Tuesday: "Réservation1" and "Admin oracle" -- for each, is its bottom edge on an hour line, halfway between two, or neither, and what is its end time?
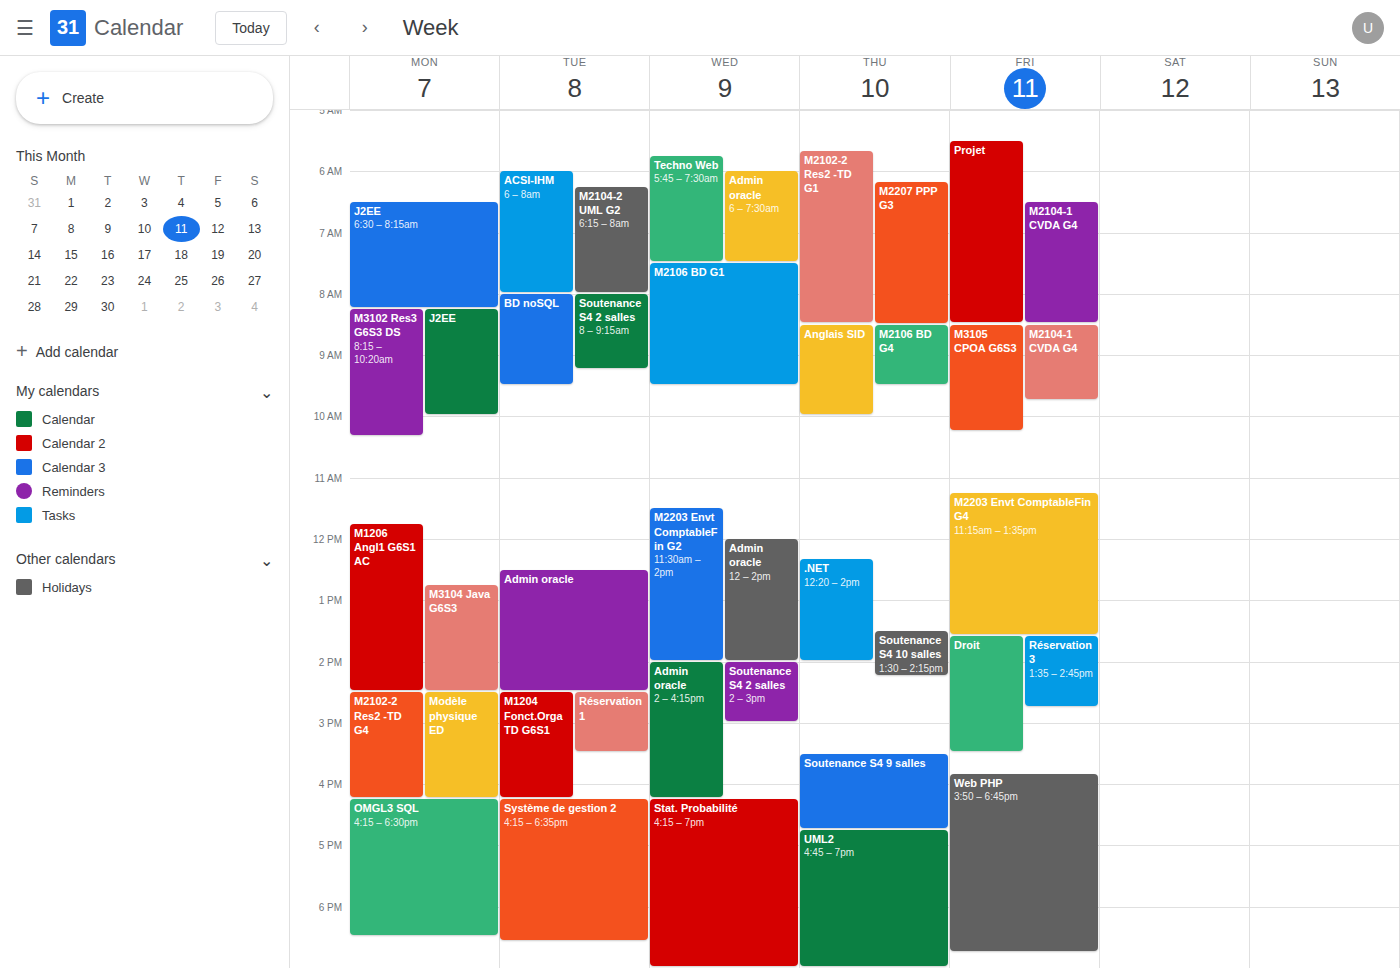
"Réservation1": 3:30 PM, halfway between the 3 PM and 4 PM lines. "Admin oracle": 2:30 PM, halfway between the 2 PM and 3 PM lines.